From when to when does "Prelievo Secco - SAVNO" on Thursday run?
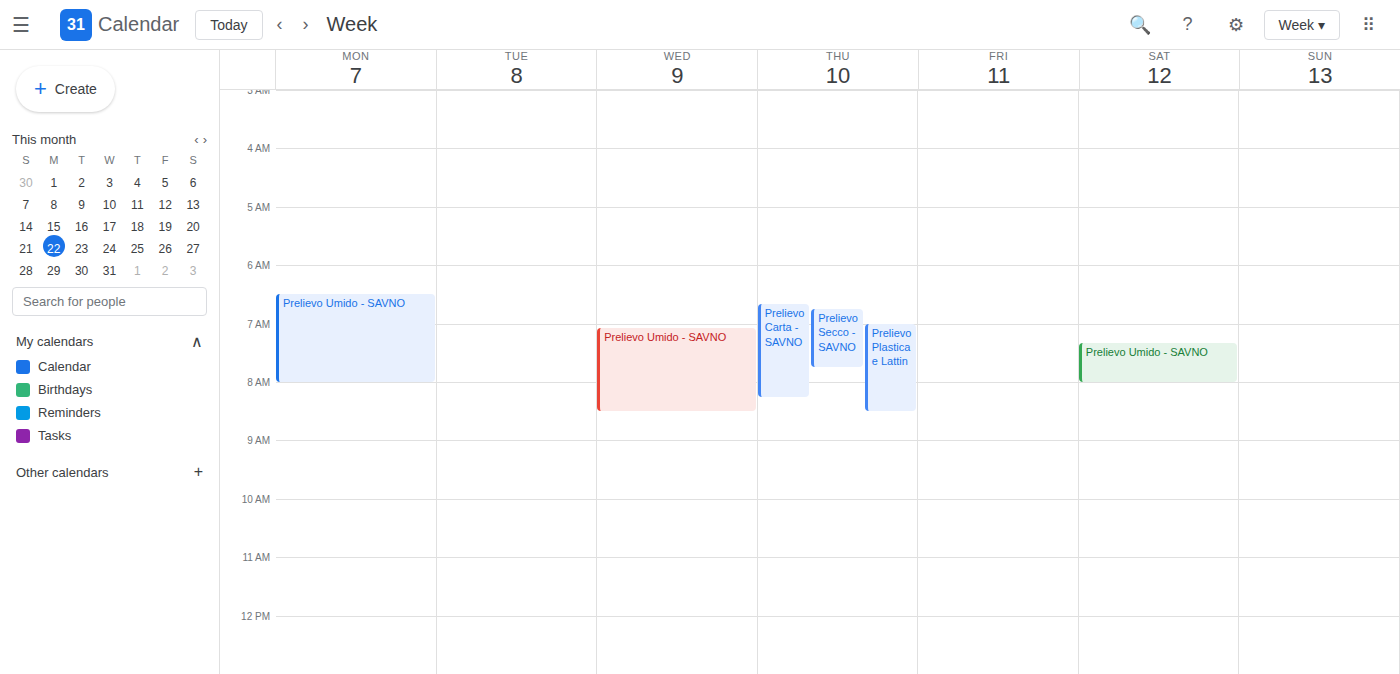
6:45 AM to 7:45 AM